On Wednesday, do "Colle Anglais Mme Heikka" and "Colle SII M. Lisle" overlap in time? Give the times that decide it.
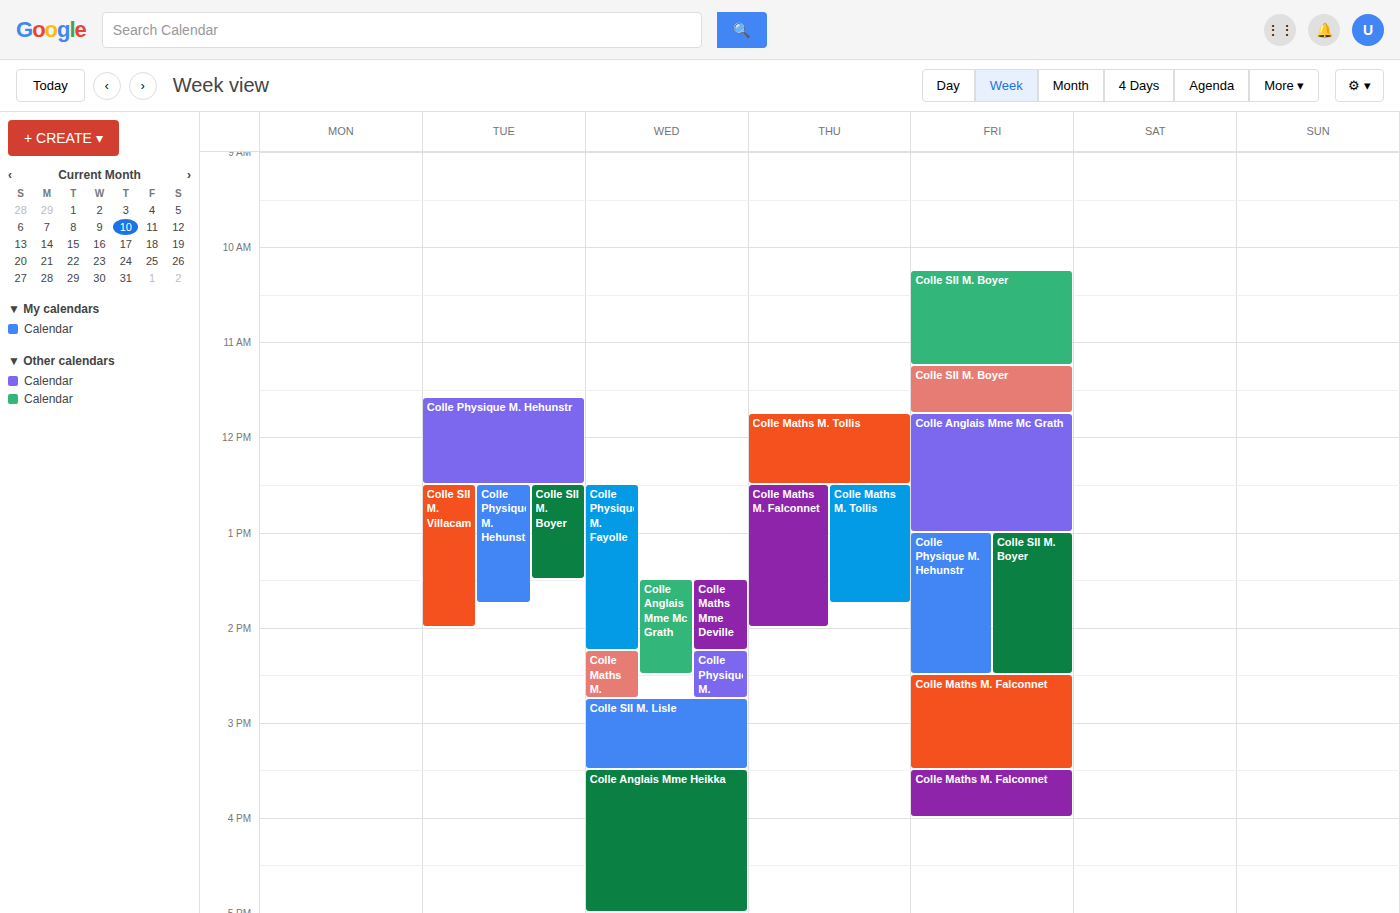
"Colle SII M. Lisle" ends at 3:30 PM, exactly when "Colle Anglais Mme Heikka" starts -- they touch but do not overlap.